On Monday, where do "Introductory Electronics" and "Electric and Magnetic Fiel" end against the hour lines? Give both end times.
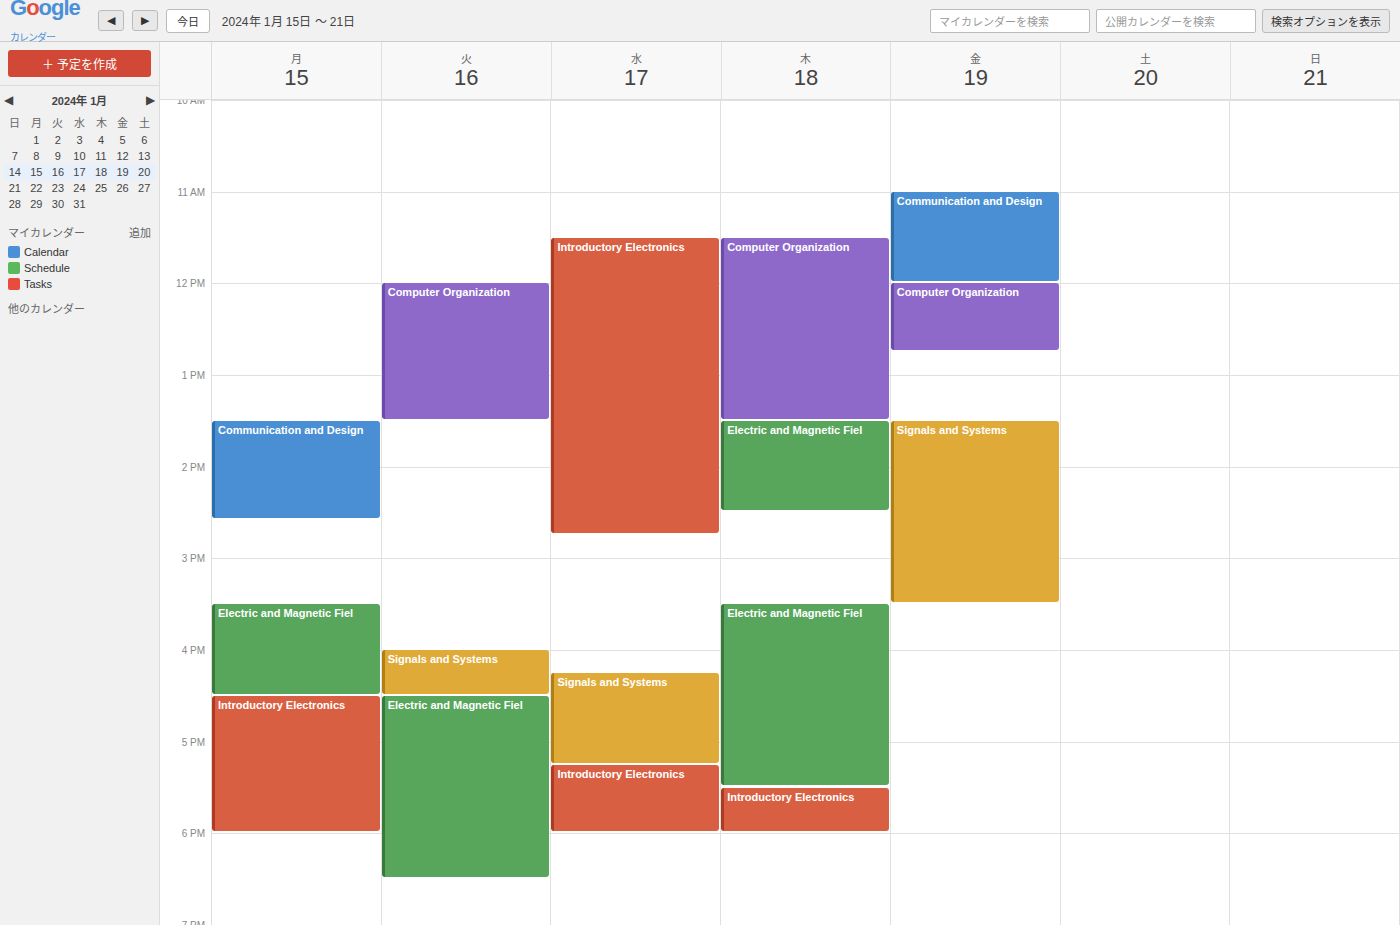
"Introductory Electronics": 6:00 PM, exactly on the 6 PM line. "Electric and Magnetic Fiel": 4:30 PM, halfway between the 4 PM and 5 PM lines.